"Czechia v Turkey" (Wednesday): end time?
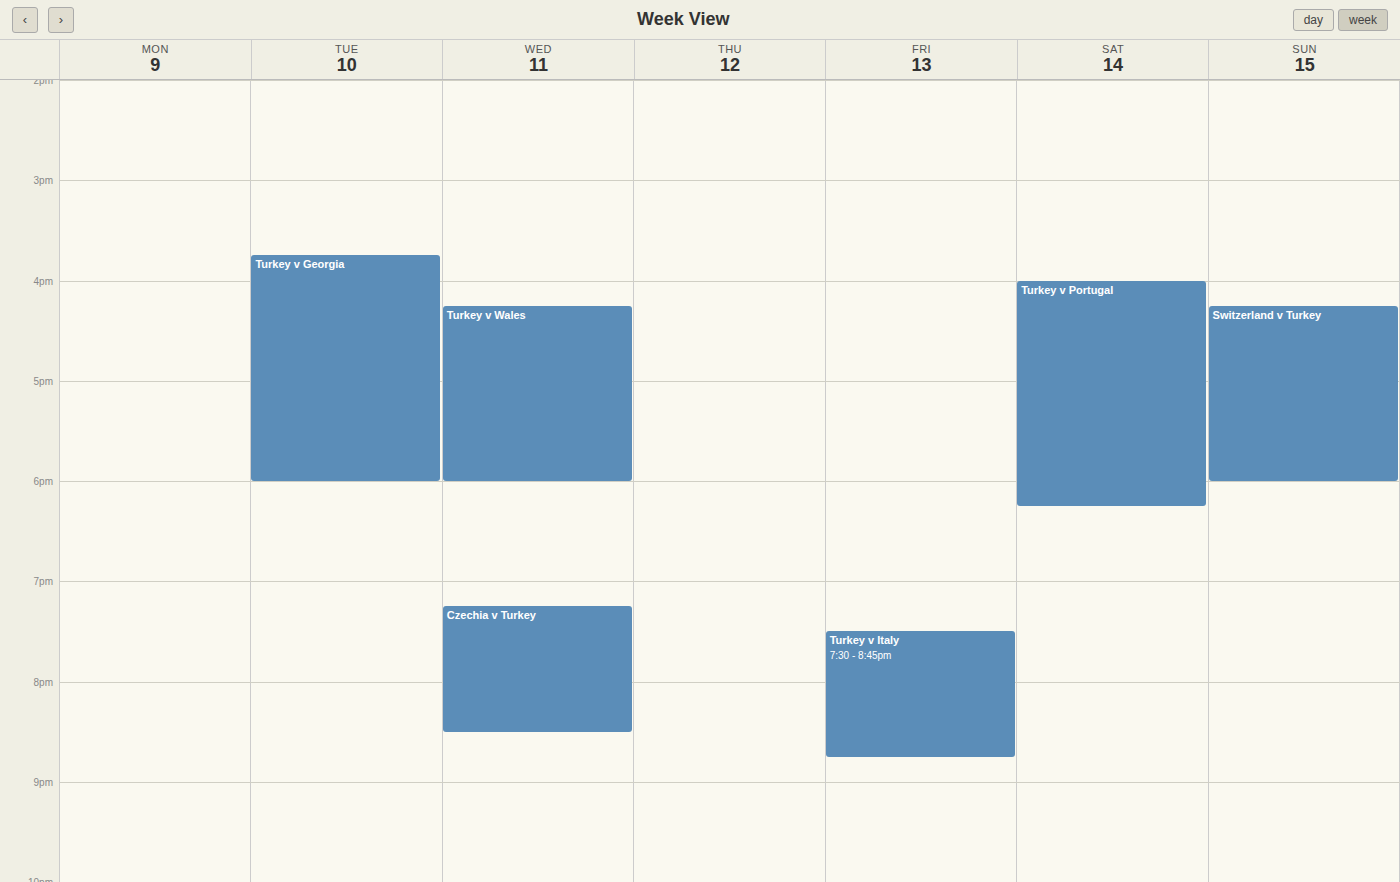
8:30 PM